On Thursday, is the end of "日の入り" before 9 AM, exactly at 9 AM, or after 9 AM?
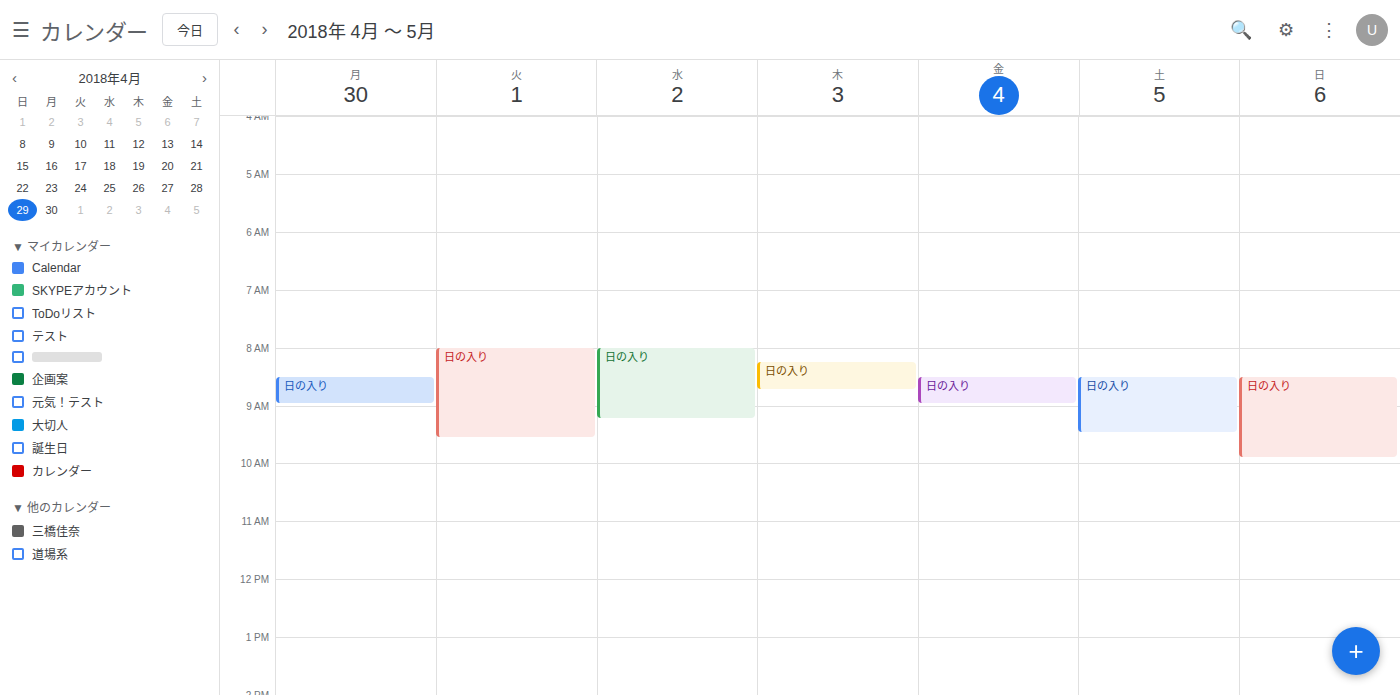
8:45 AM -- before 9 AM, 15 minutes above the 9 AM line.